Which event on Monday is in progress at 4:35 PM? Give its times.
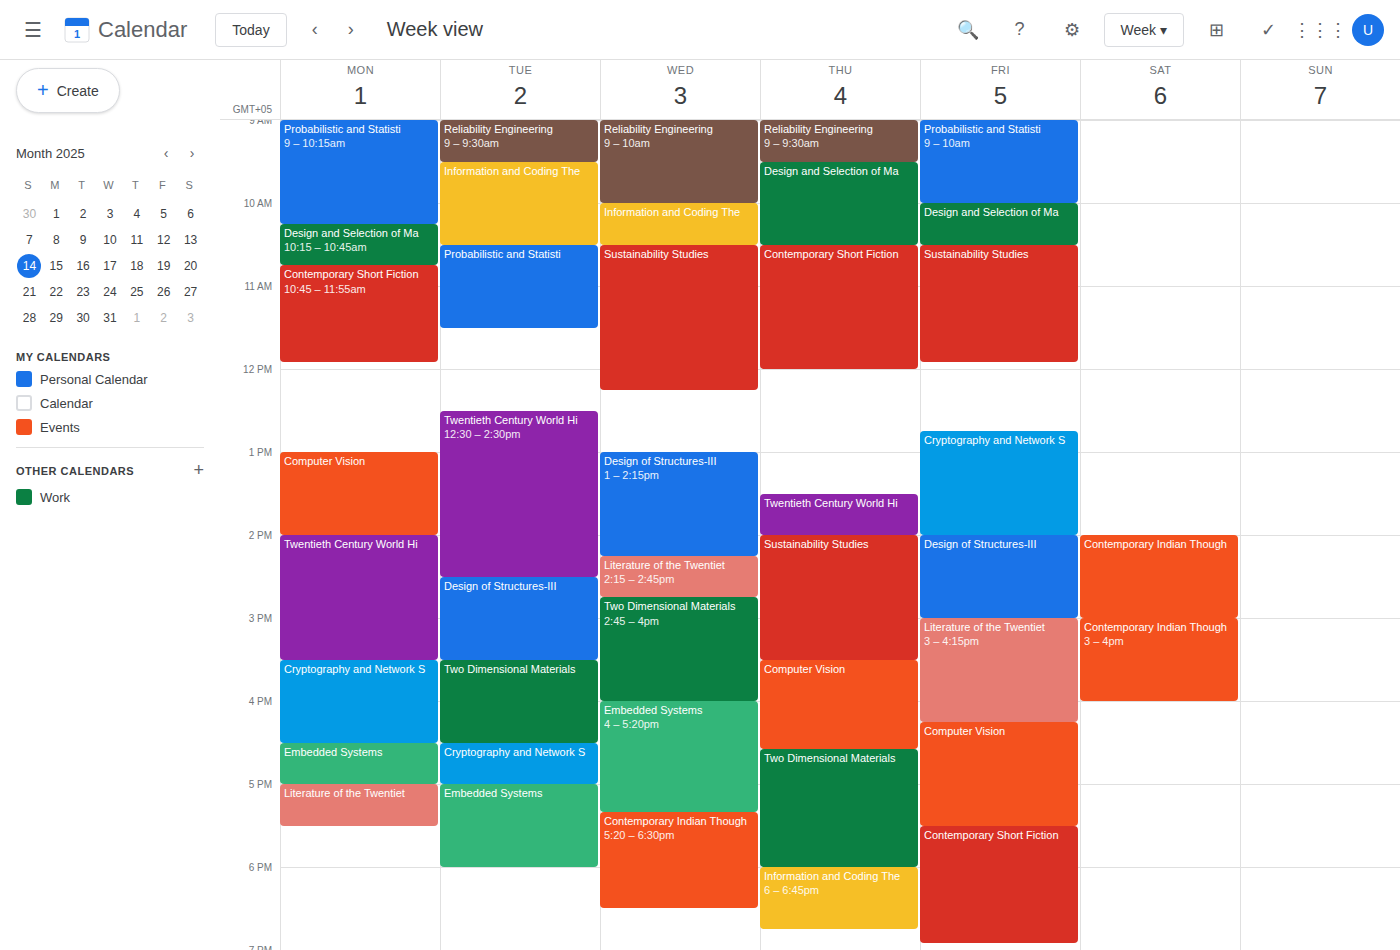
"Embedded Systems", 4:30 PM to 5:00 PM